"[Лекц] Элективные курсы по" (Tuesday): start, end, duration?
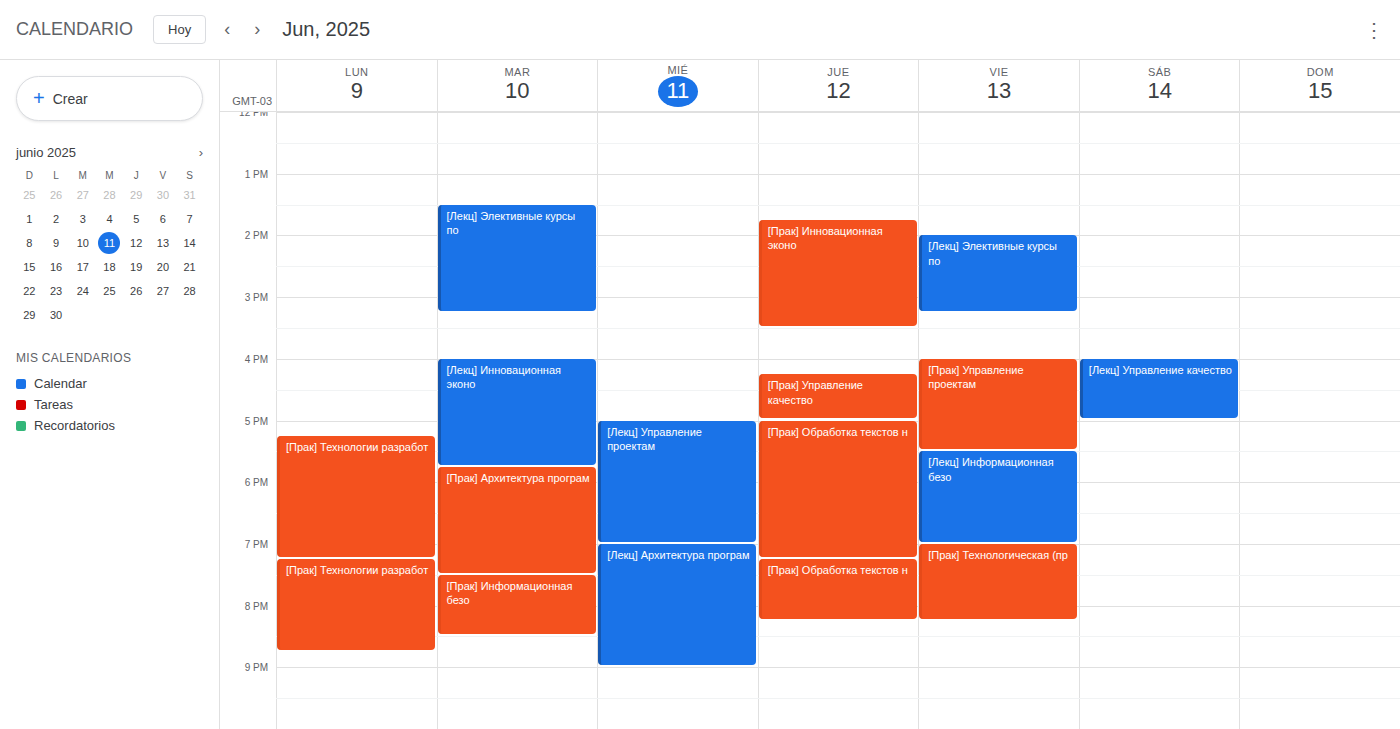
1:30 PM to 3:15 PM, 1 hour 45 minutes